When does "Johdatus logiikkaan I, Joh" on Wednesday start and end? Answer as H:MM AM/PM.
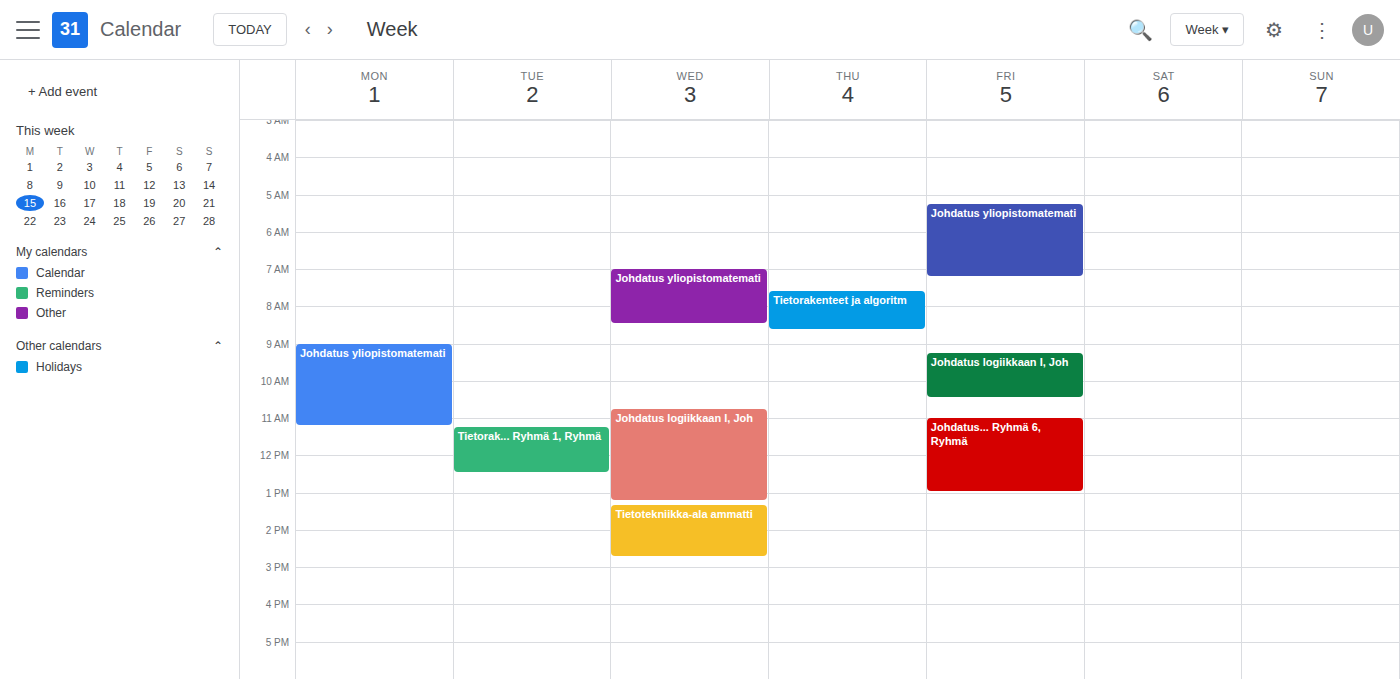
10:45 AM to 1:15 PM